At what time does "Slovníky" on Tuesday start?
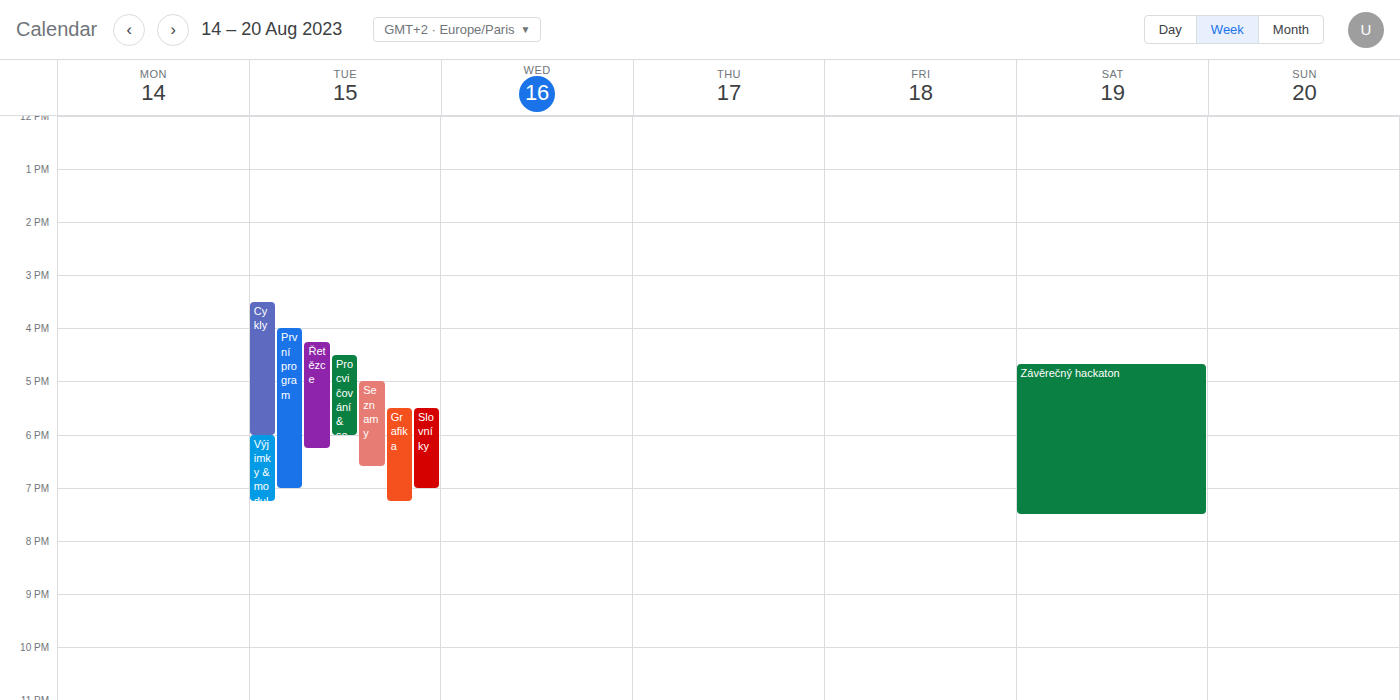
17:30